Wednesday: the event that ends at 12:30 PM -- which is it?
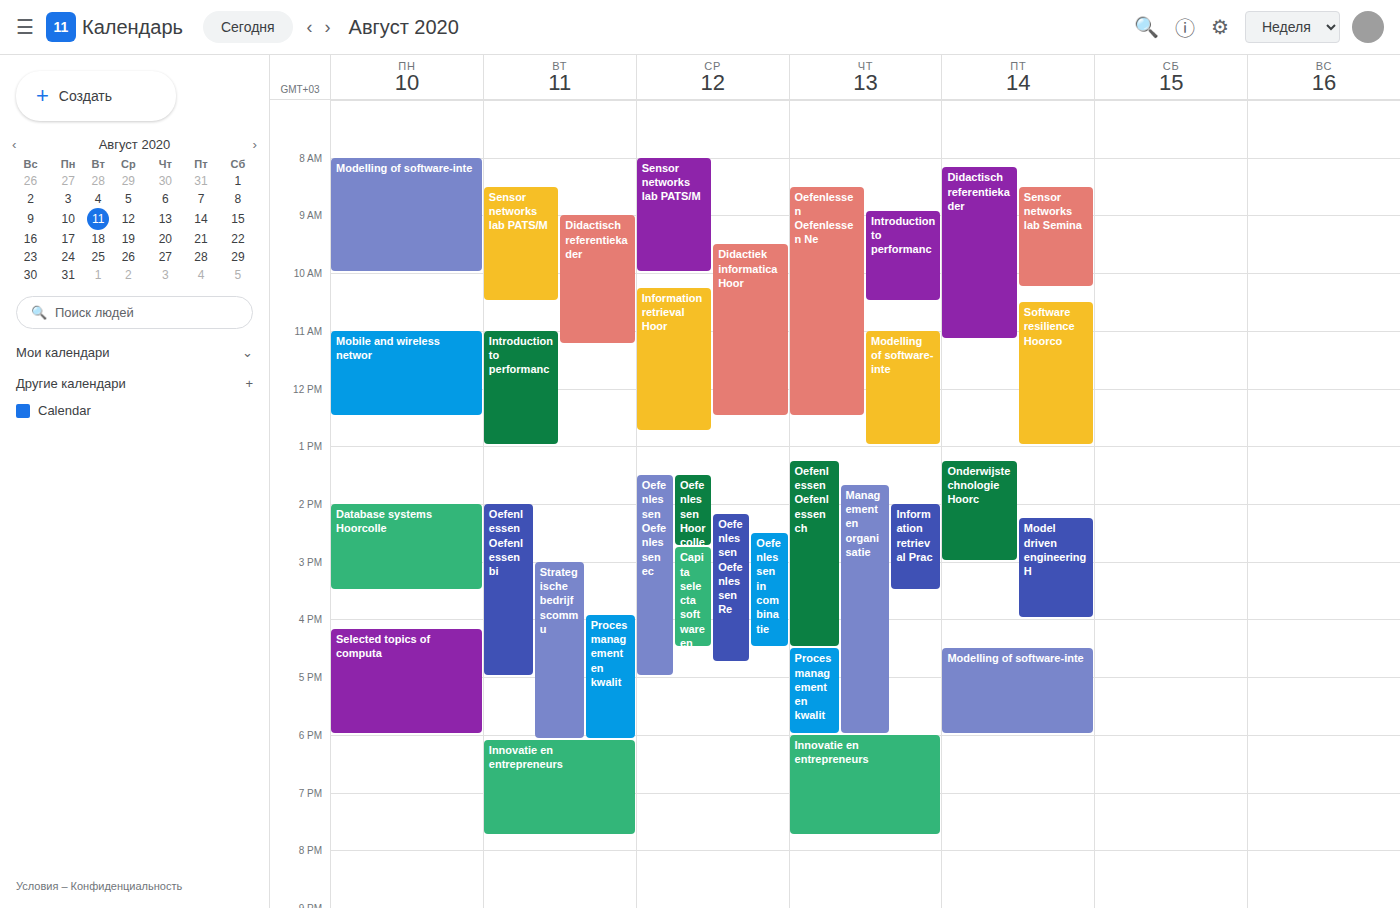
"Didactiek informatica Hoor"